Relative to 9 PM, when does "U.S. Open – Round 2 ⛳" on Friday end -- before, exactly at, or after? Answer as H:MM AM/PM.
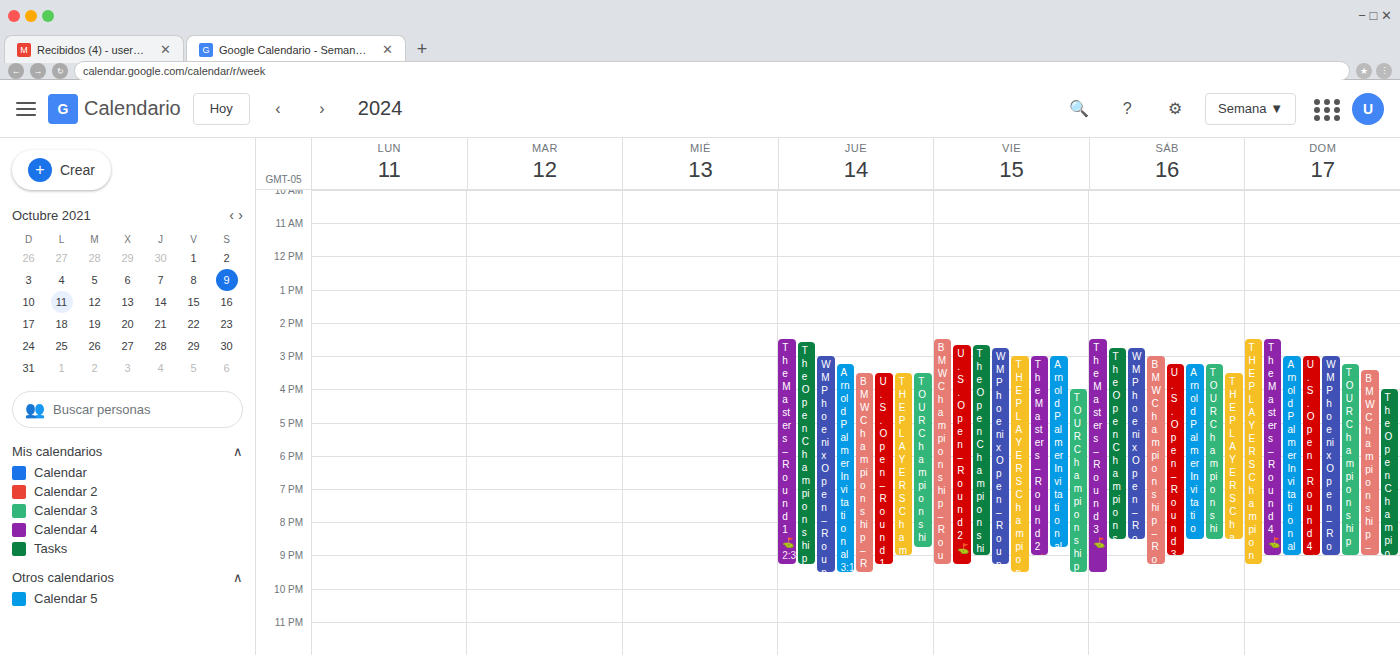
9:15 PM -- after 9 PM, 15 minutes below the 9 PM line.